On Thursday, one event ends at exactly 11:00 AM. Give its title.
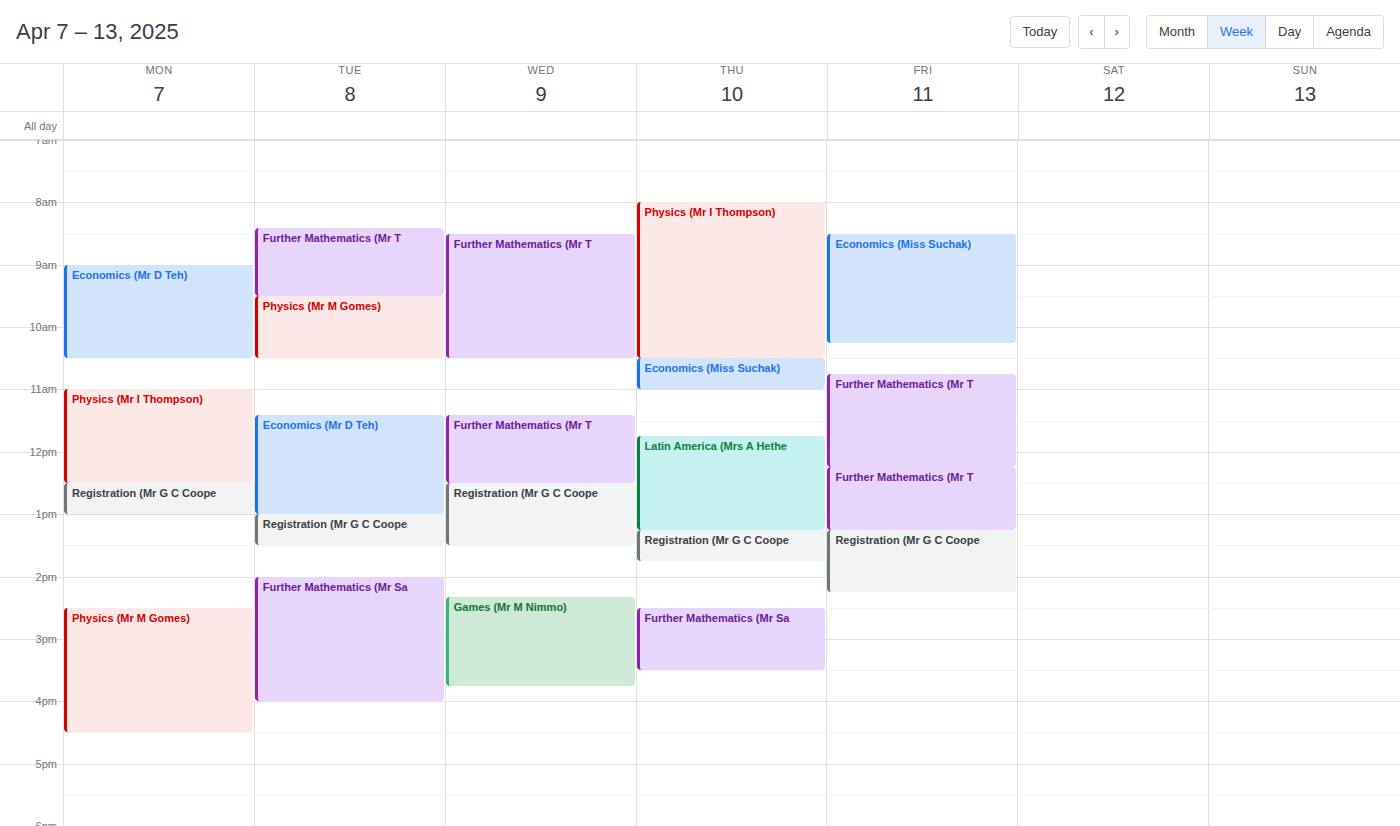
"Economics (Miss Suchak)"